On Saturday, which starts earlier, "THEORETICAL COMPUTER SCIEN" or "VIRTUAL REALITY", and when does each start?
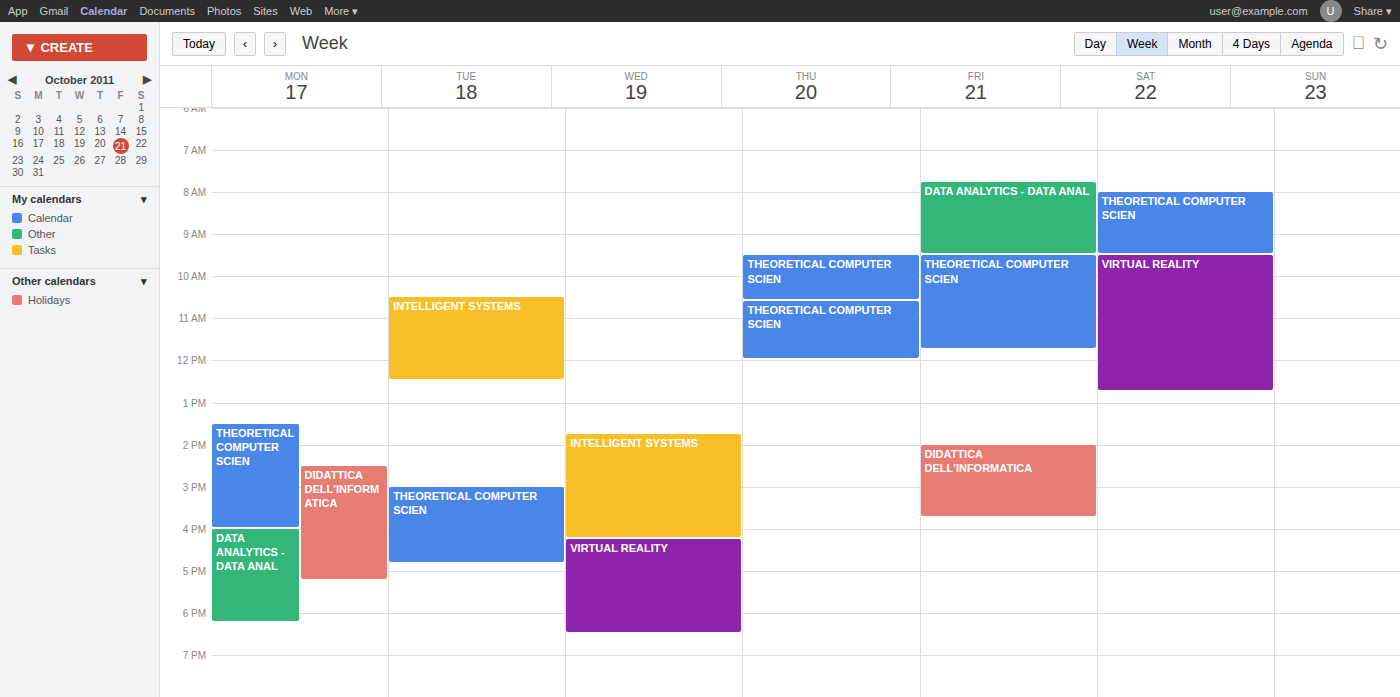
"THEORETICAL COMPUTER SCIEN" 8:00 AM; "VIRTUAL REALITY" 9:30 AM.